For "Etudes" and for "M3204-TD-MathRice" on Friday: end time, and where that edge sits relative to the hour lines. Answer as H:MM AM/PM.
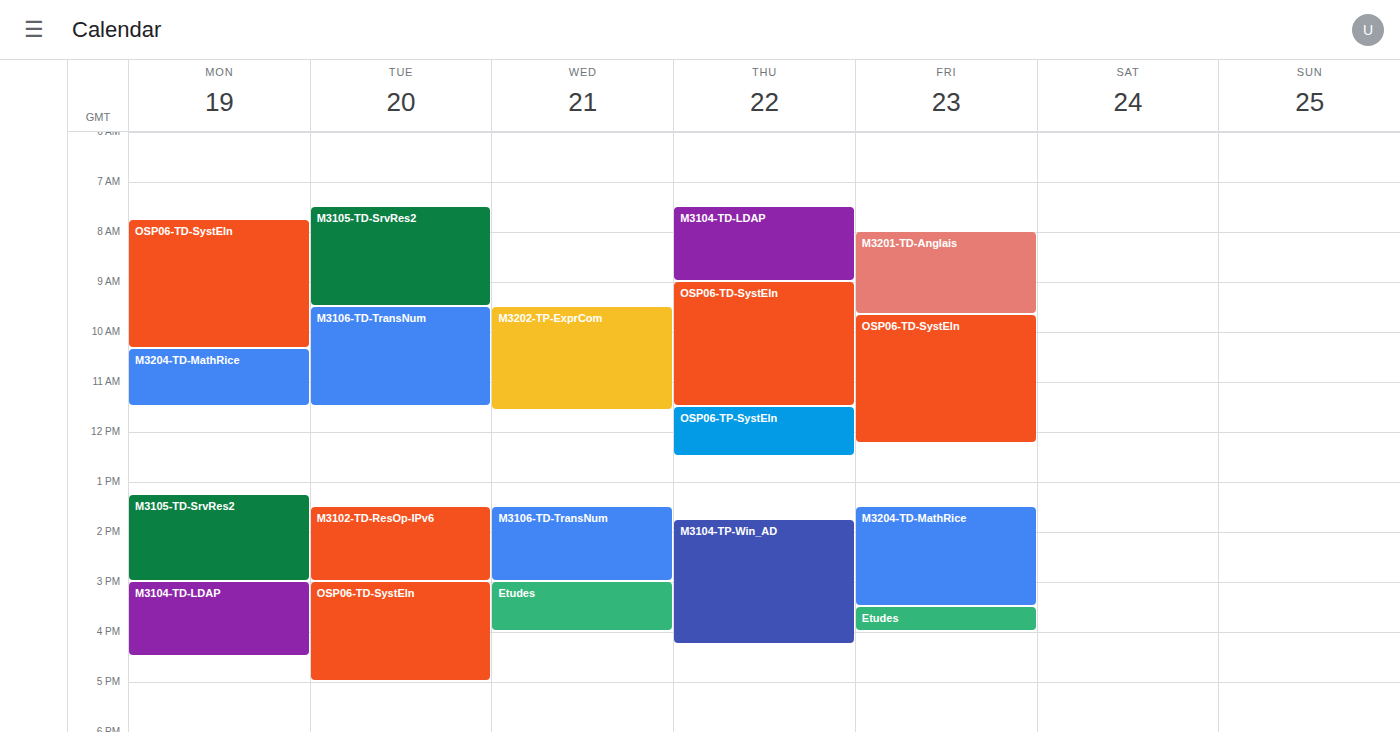
"Etudes": 4:00 PM, exactly on the 4 PM line. "M3204-TD-MathRice": 3:30 PM, halfway between the 3 PM and 4 PM lines.